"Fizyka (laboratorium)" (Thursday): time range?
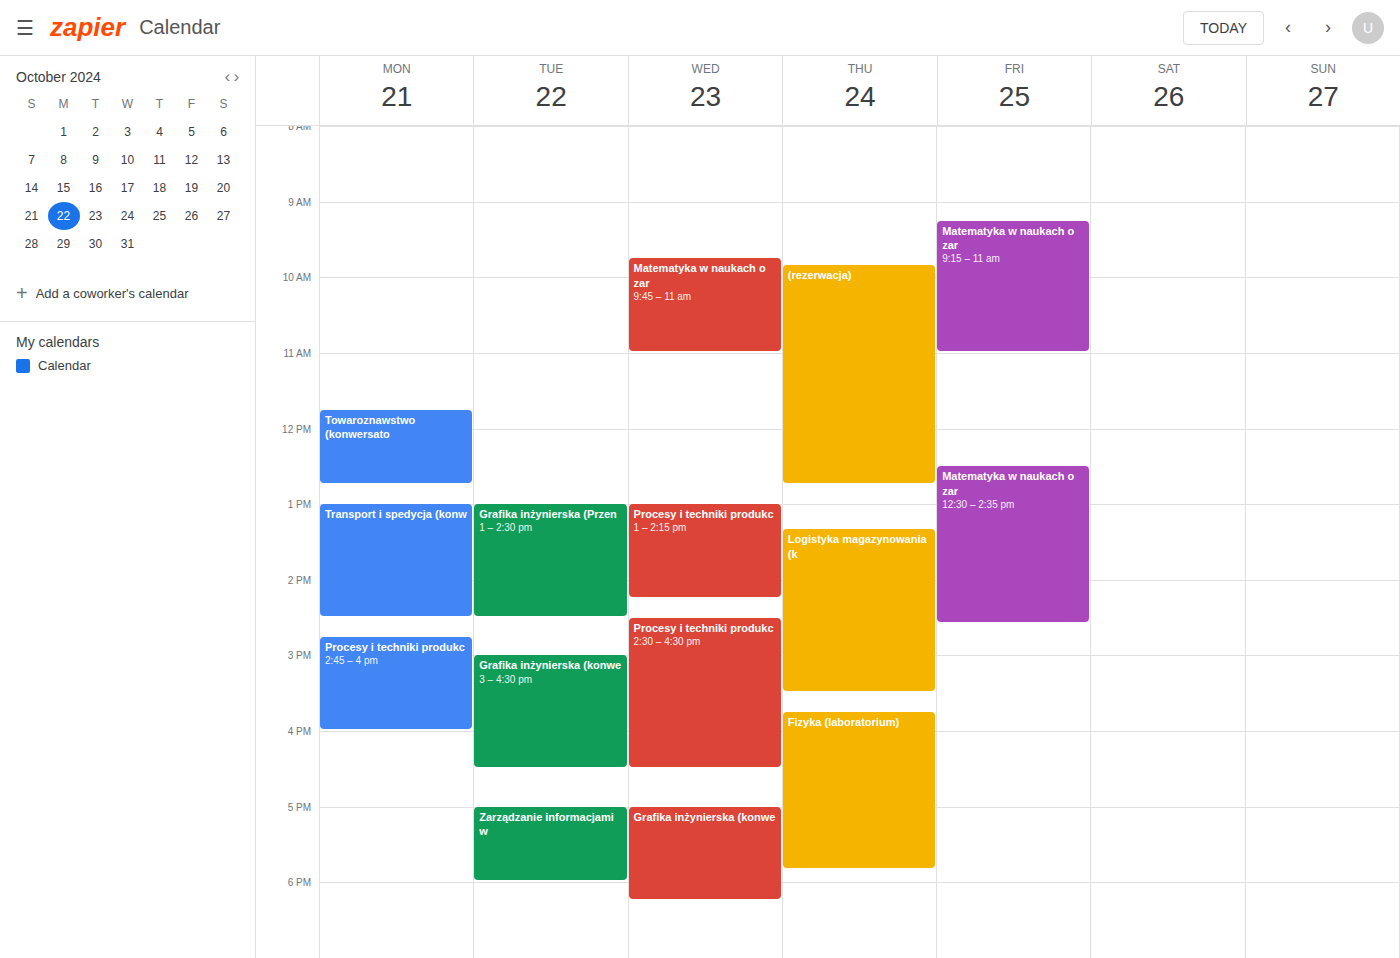
3:45 PM to 5:50 PM